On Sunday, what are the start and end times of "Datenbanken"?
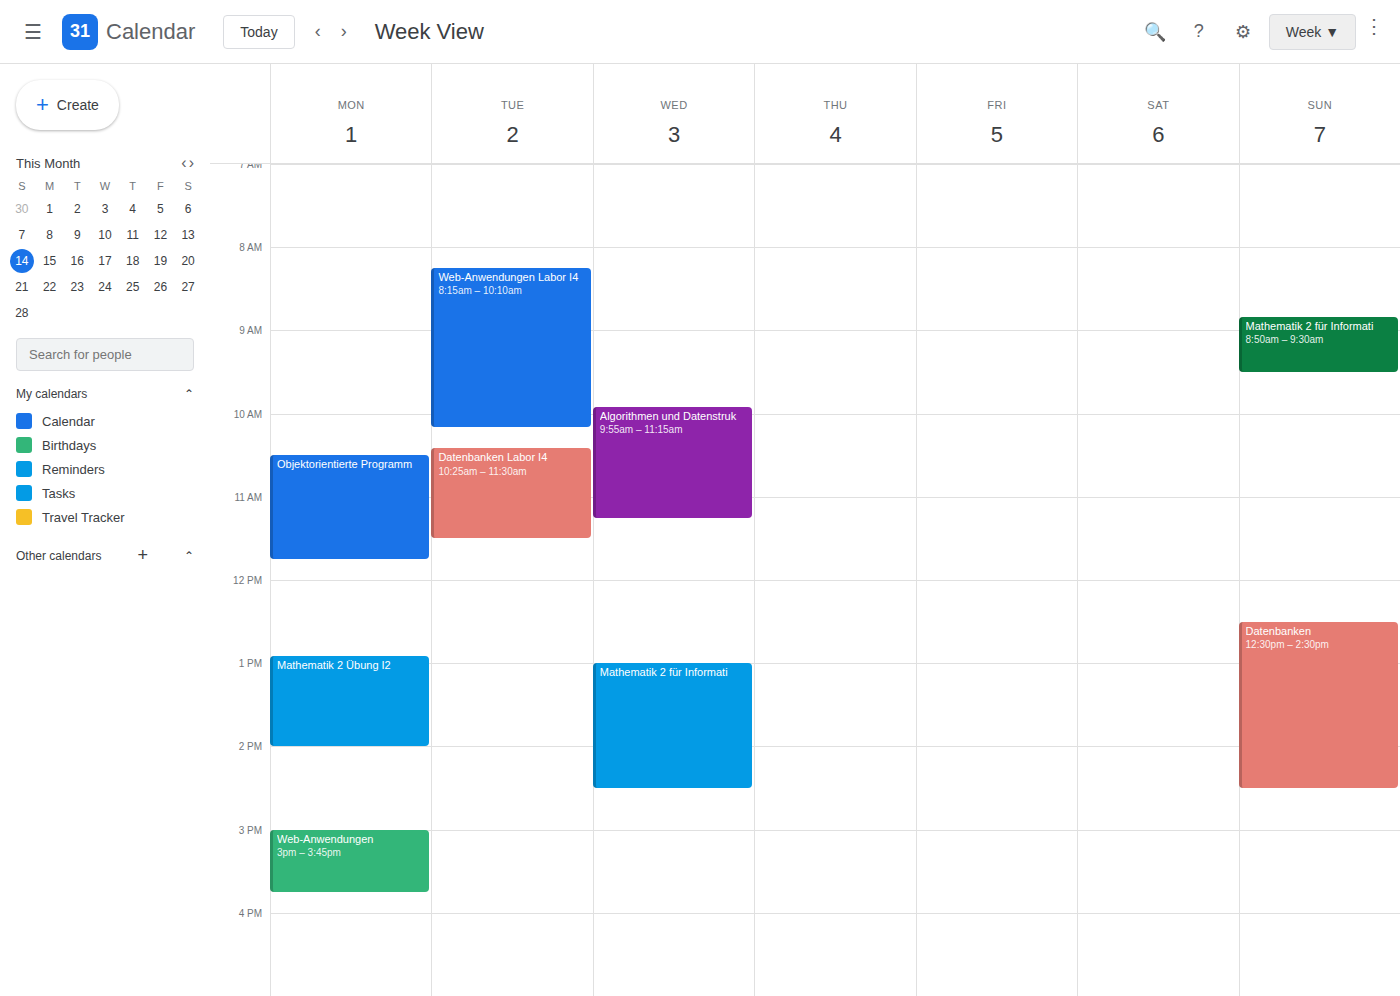
12:30 PM to 2:30 PM